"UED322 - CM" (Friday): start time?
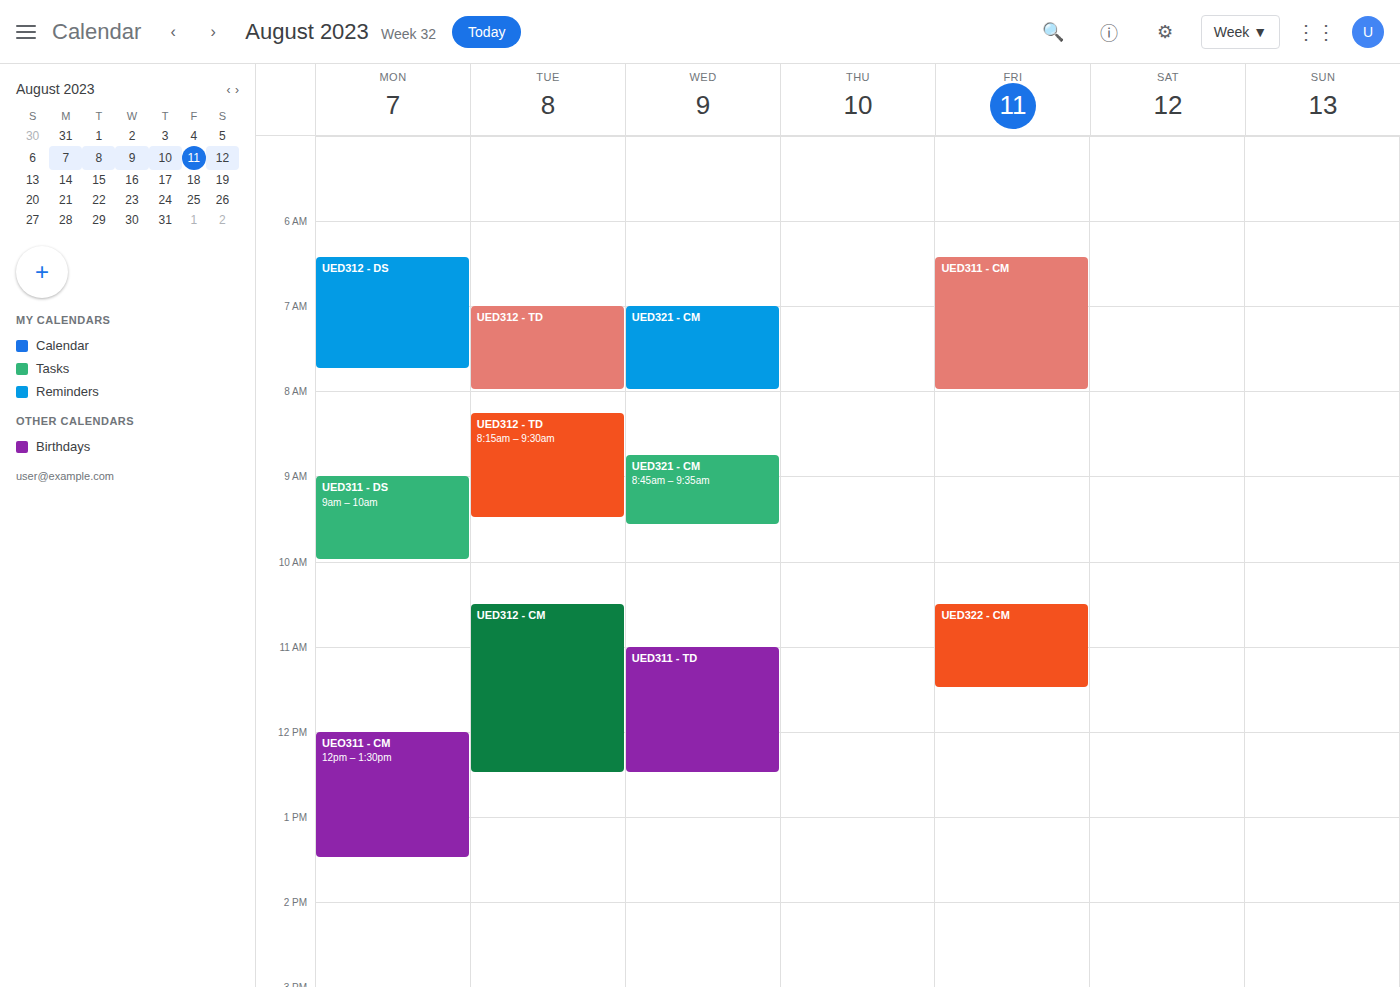
10:30 AM